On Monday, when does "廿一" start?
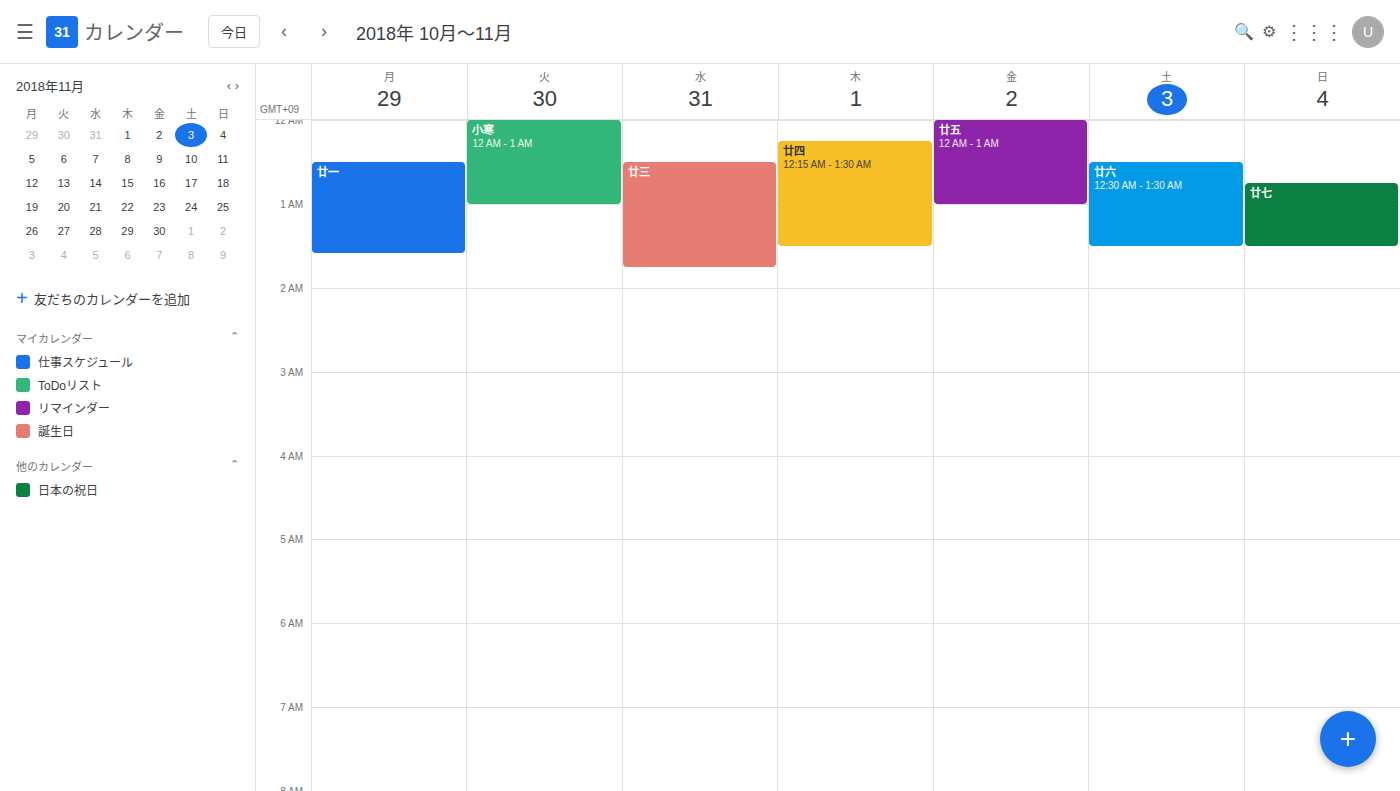
00:30